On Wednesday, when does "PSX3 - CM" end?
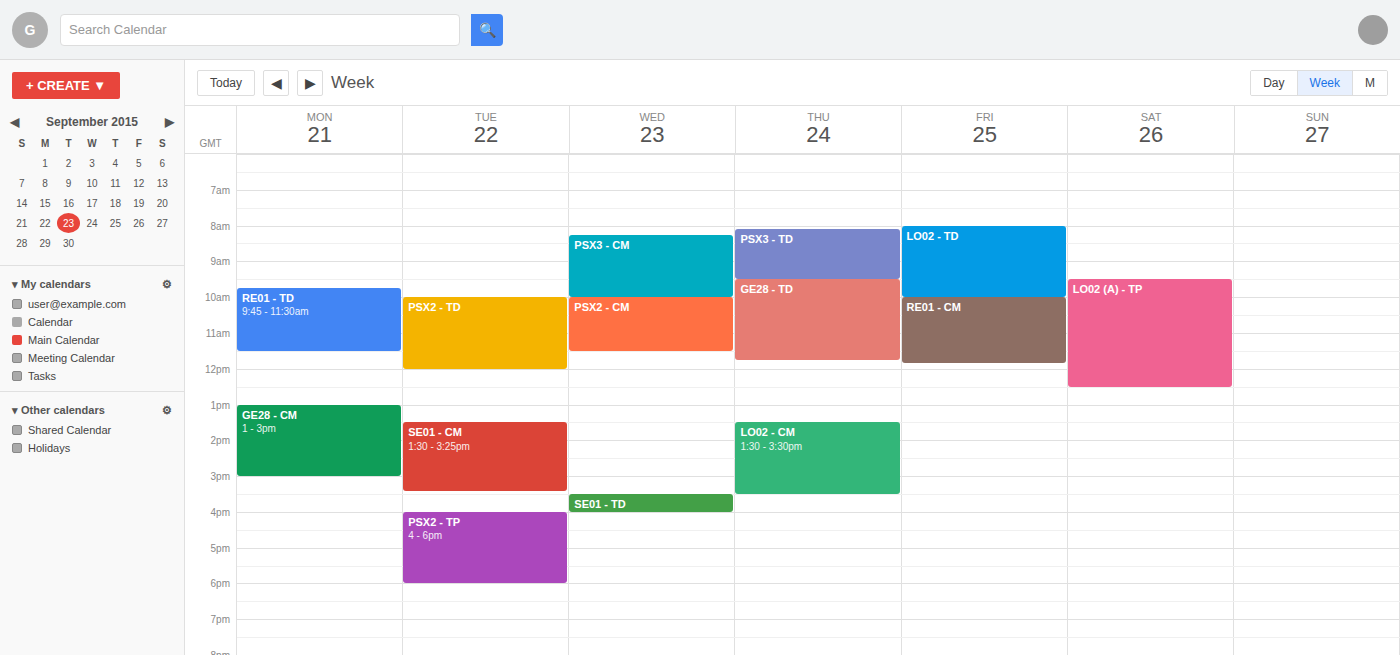
10:00